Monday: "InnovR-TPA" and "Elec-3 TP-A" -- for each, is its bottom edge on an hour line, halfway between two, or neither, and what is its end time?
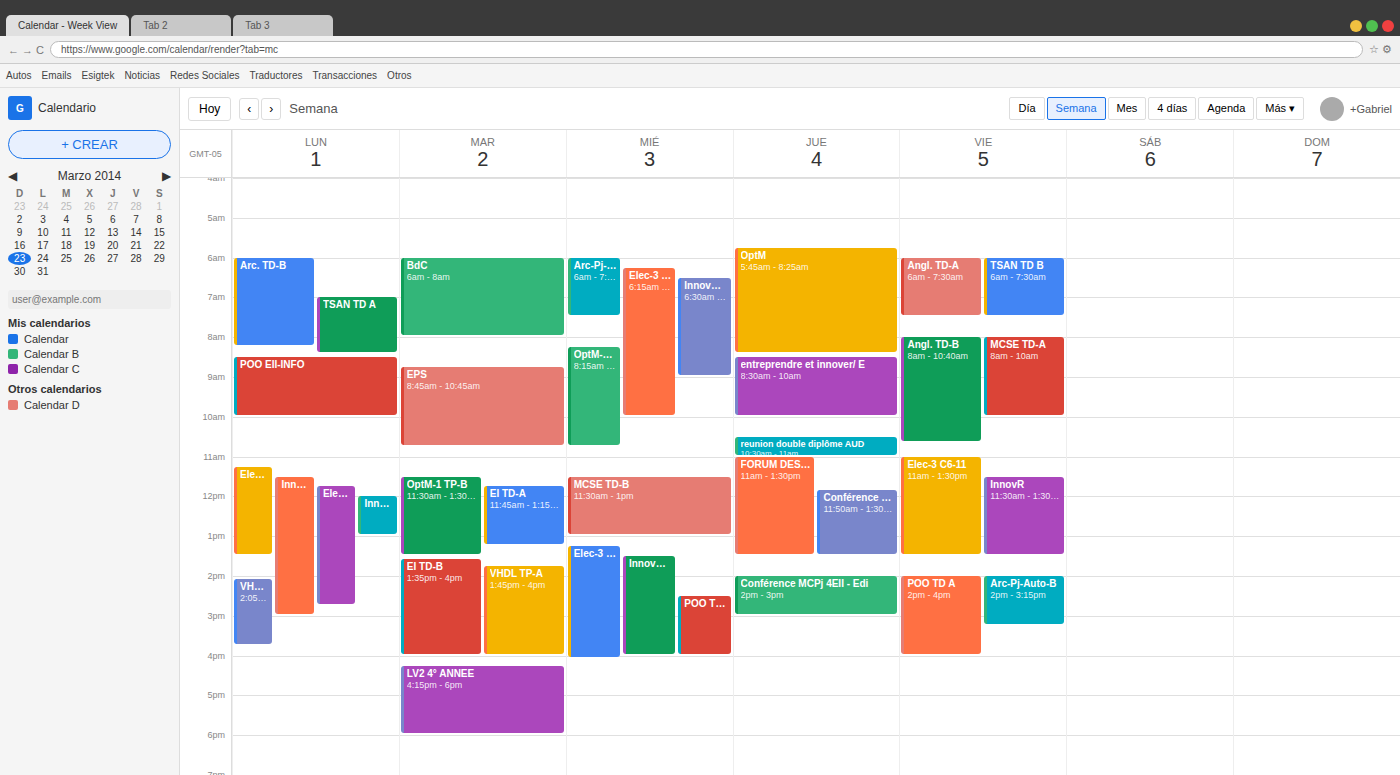
"InnovR-TPA": 15:00, exactly on the 15:00 line. "Elec-3 TP-A": 14:45, neither: three quarters of the way from the 14:00 line to the 15:00 line.